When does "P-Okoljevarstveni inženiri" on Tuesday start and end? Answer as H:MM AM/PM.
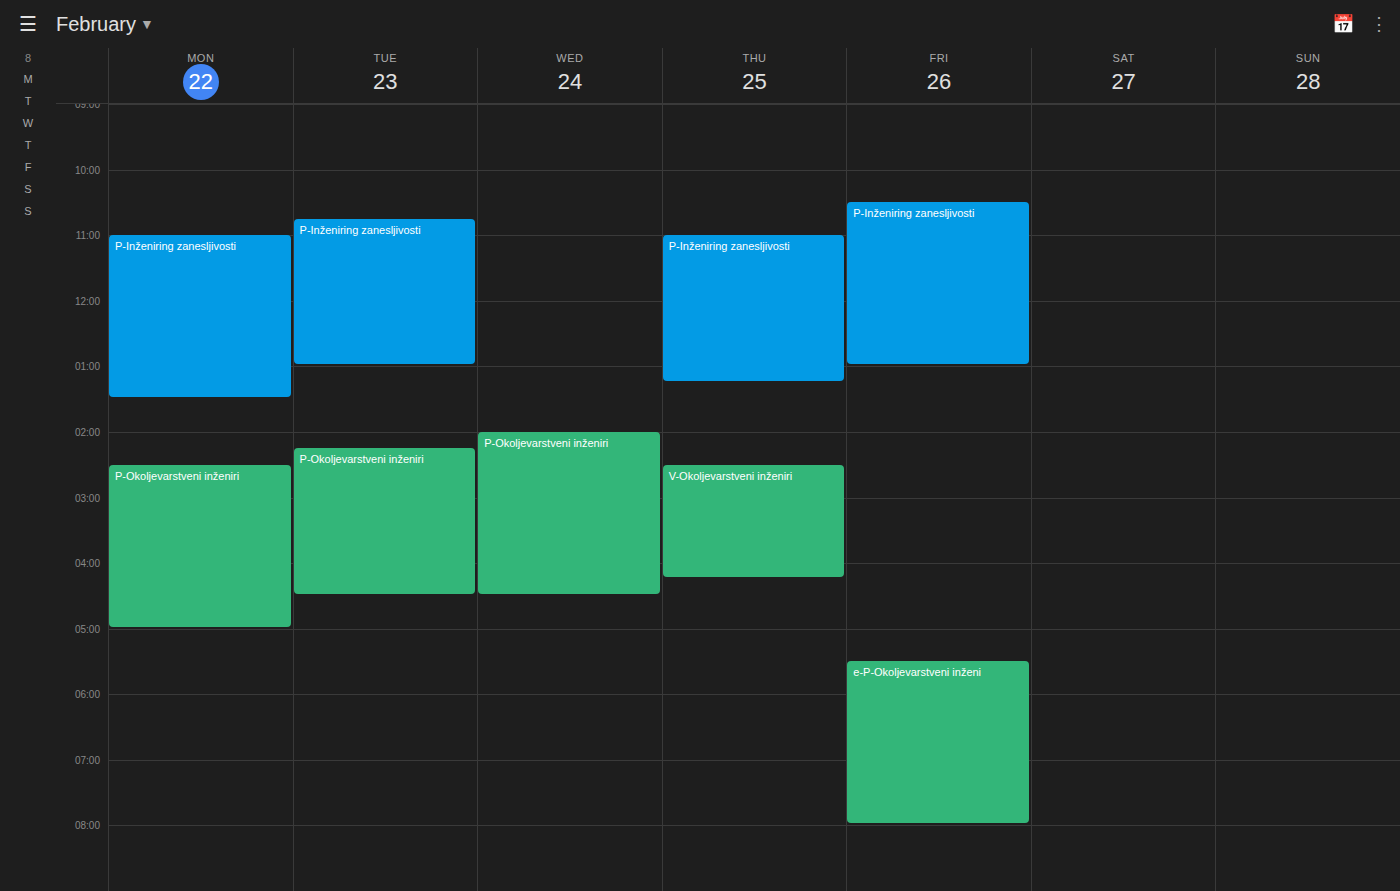
2:15 PM to 4:30 PM